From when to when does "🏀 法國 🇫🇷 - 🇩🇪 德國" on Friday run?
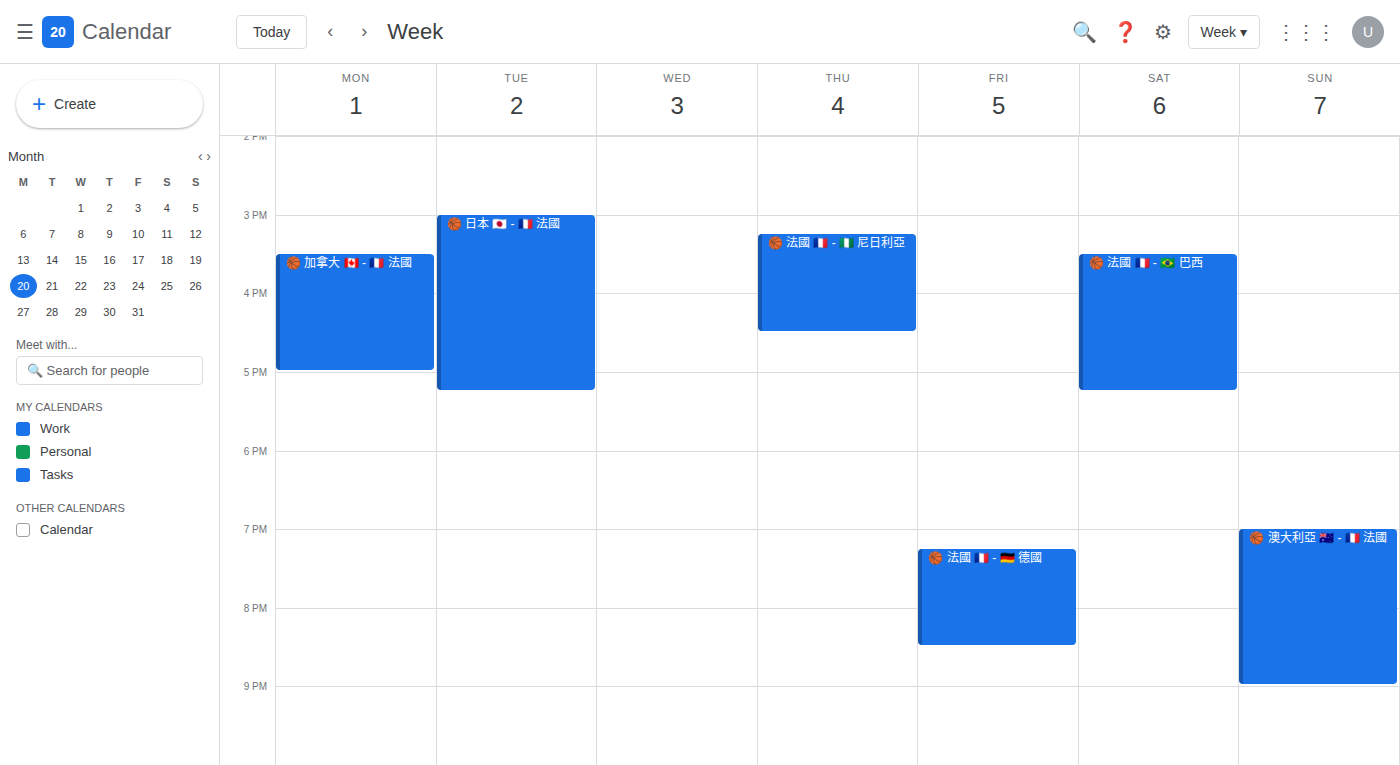
19:15 to 20:30